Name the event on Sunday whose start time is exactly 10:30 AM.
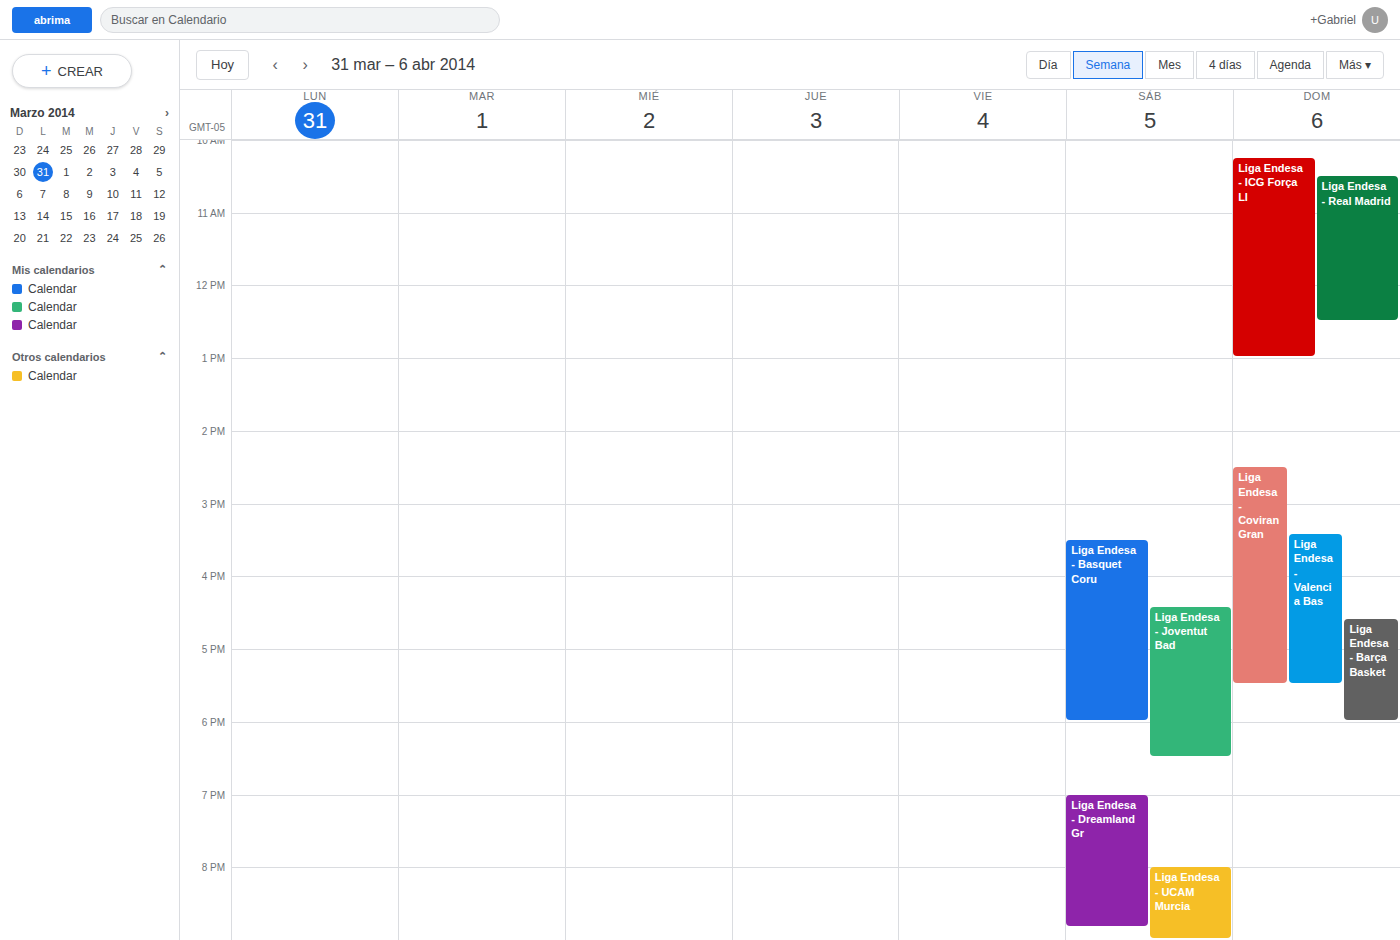
"Liga Endesa - Real Madrid"